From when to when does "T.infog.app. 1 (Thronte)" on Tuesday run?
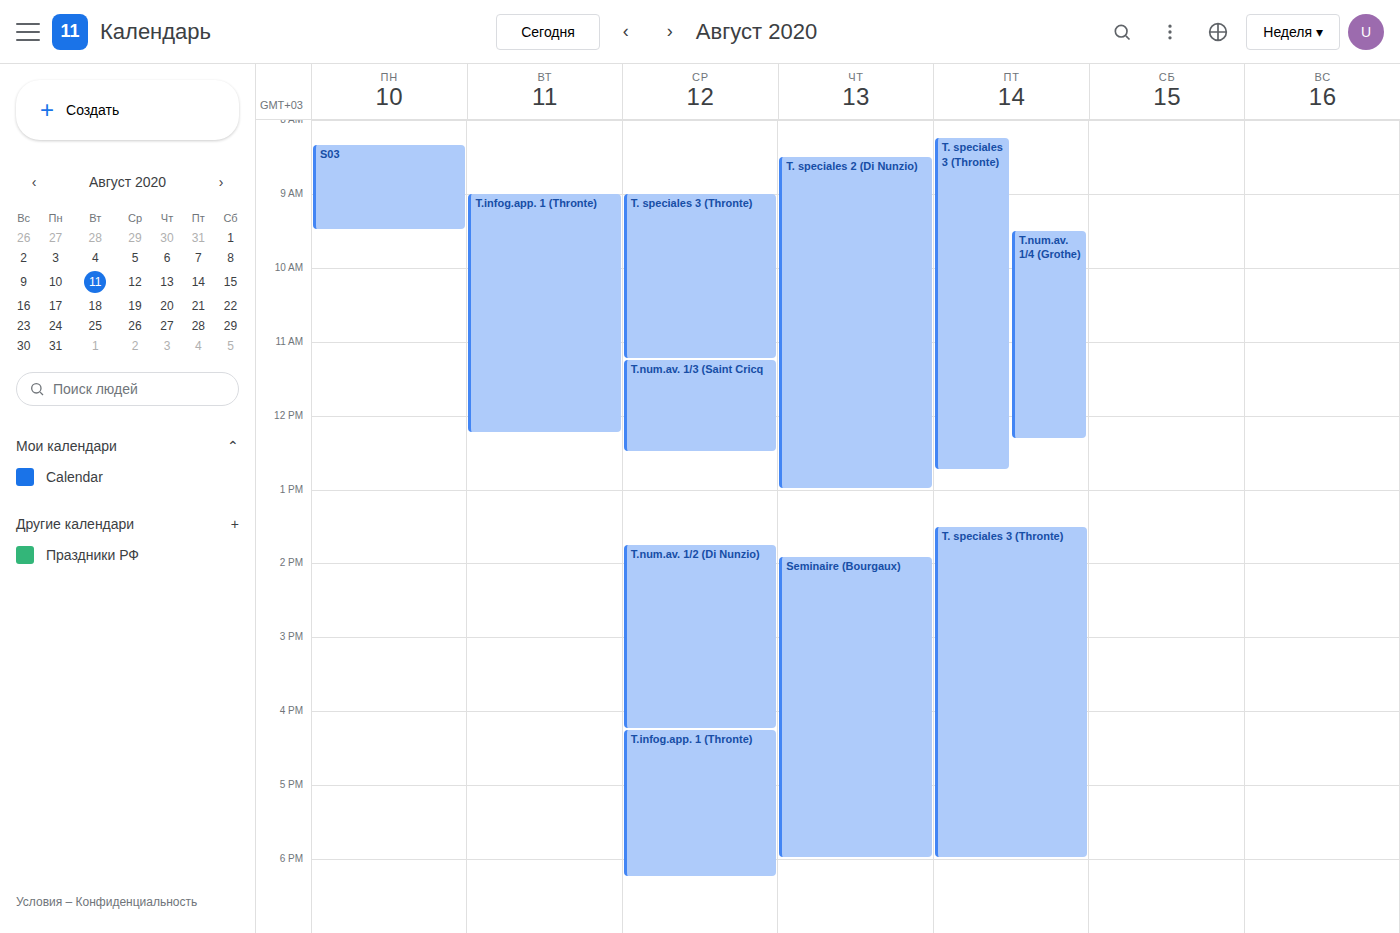
9:00 AM to 12:15 PM